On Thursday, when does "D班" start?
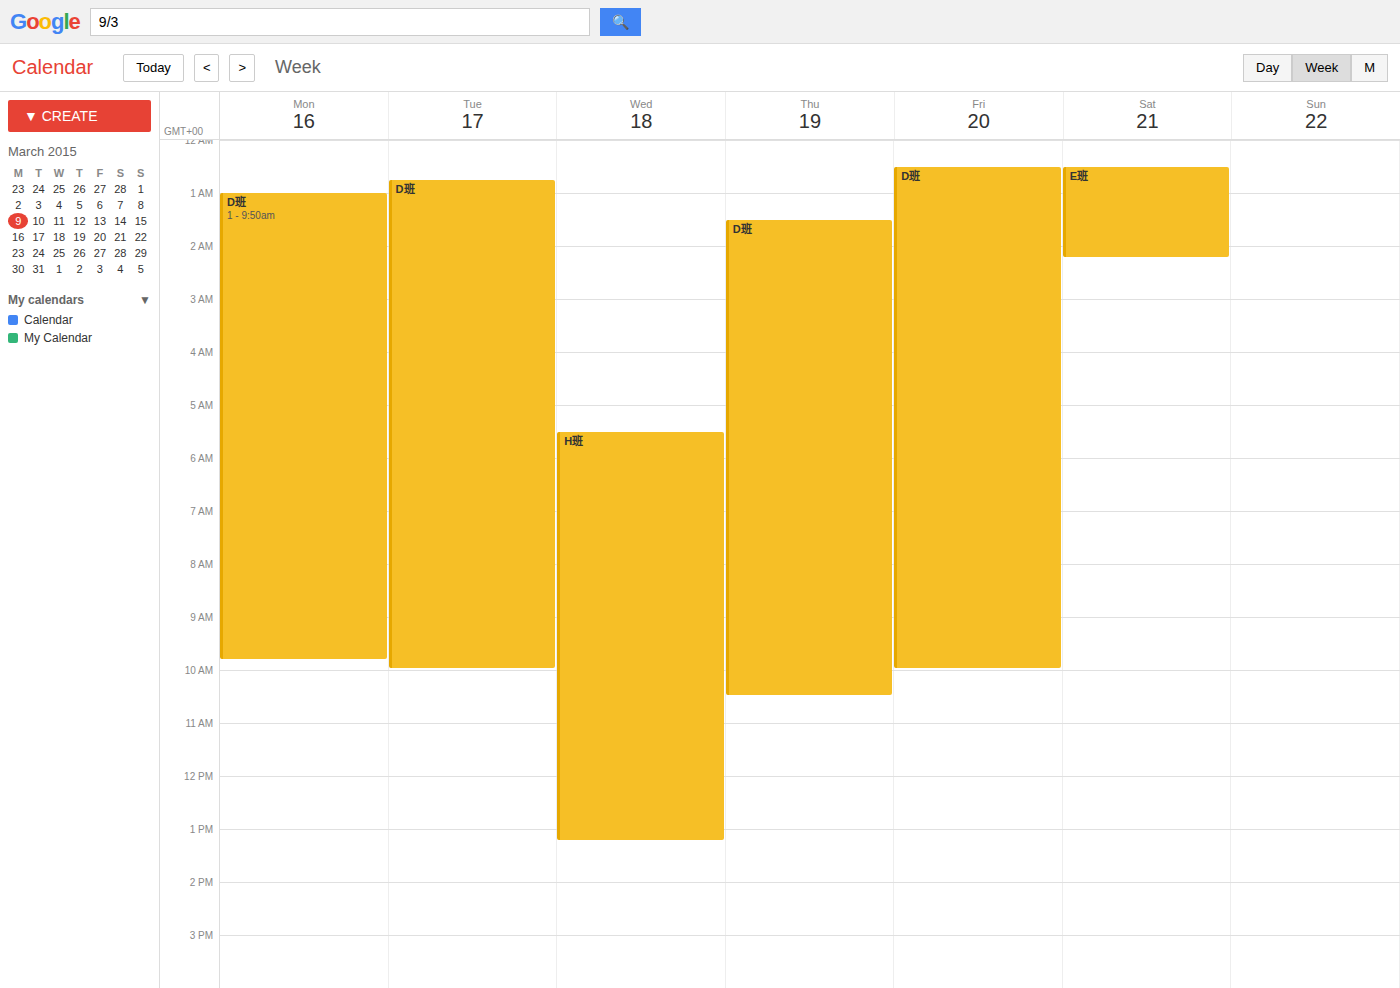
1:30 AM